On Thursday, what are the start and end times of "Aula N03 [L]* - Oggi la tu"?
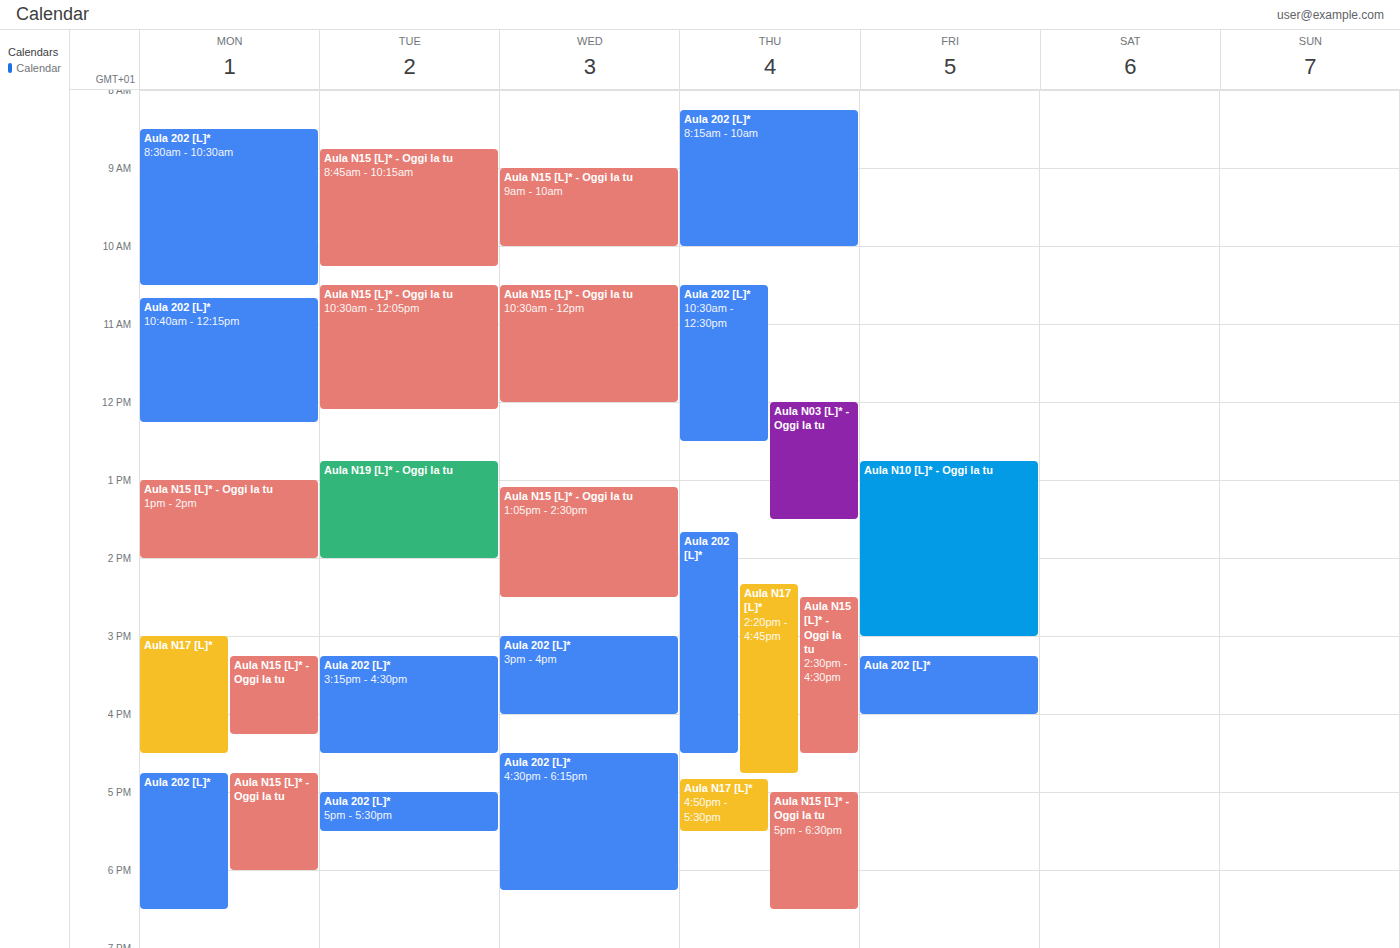
12:00 PM to 1:30 PM